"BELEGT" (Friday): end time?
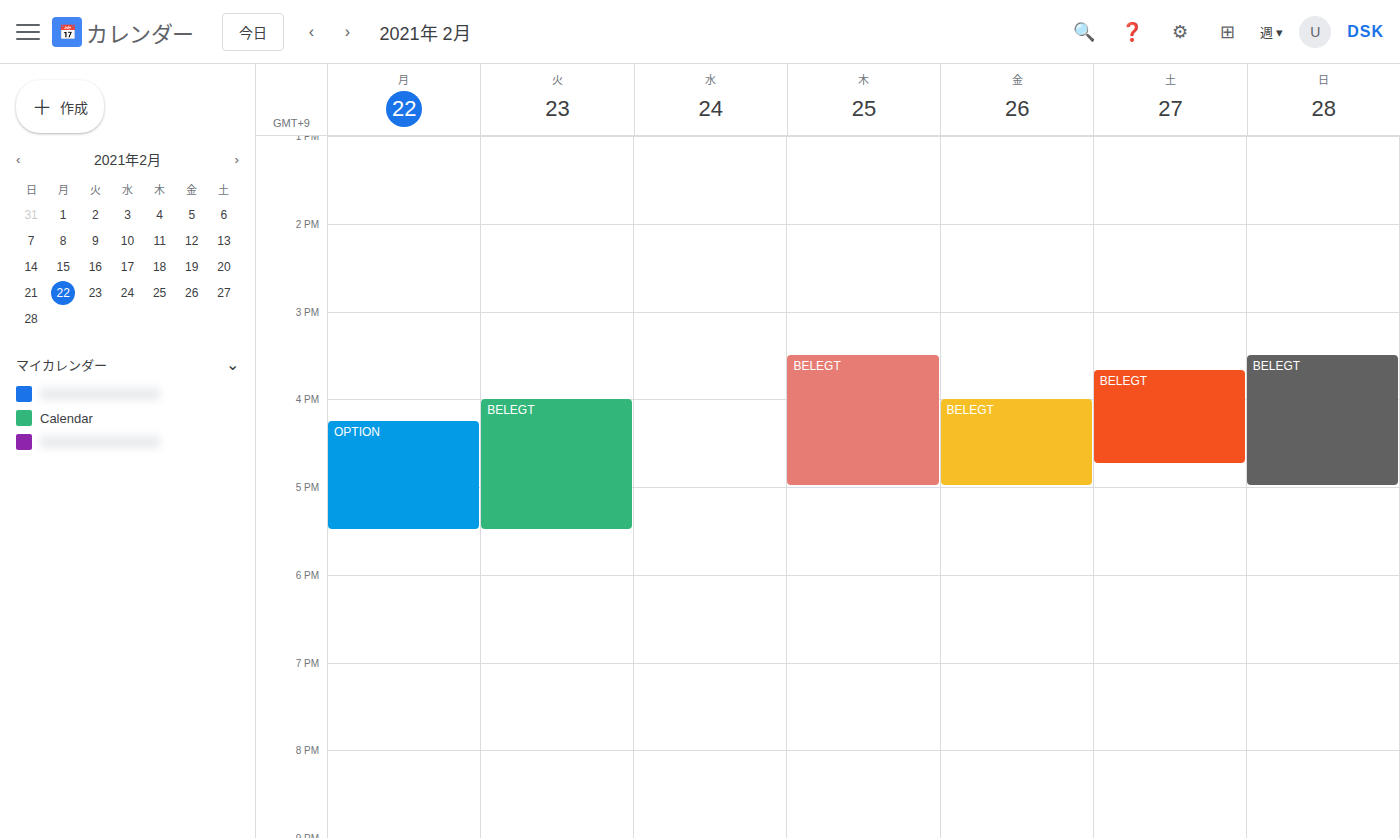
5:00 PM